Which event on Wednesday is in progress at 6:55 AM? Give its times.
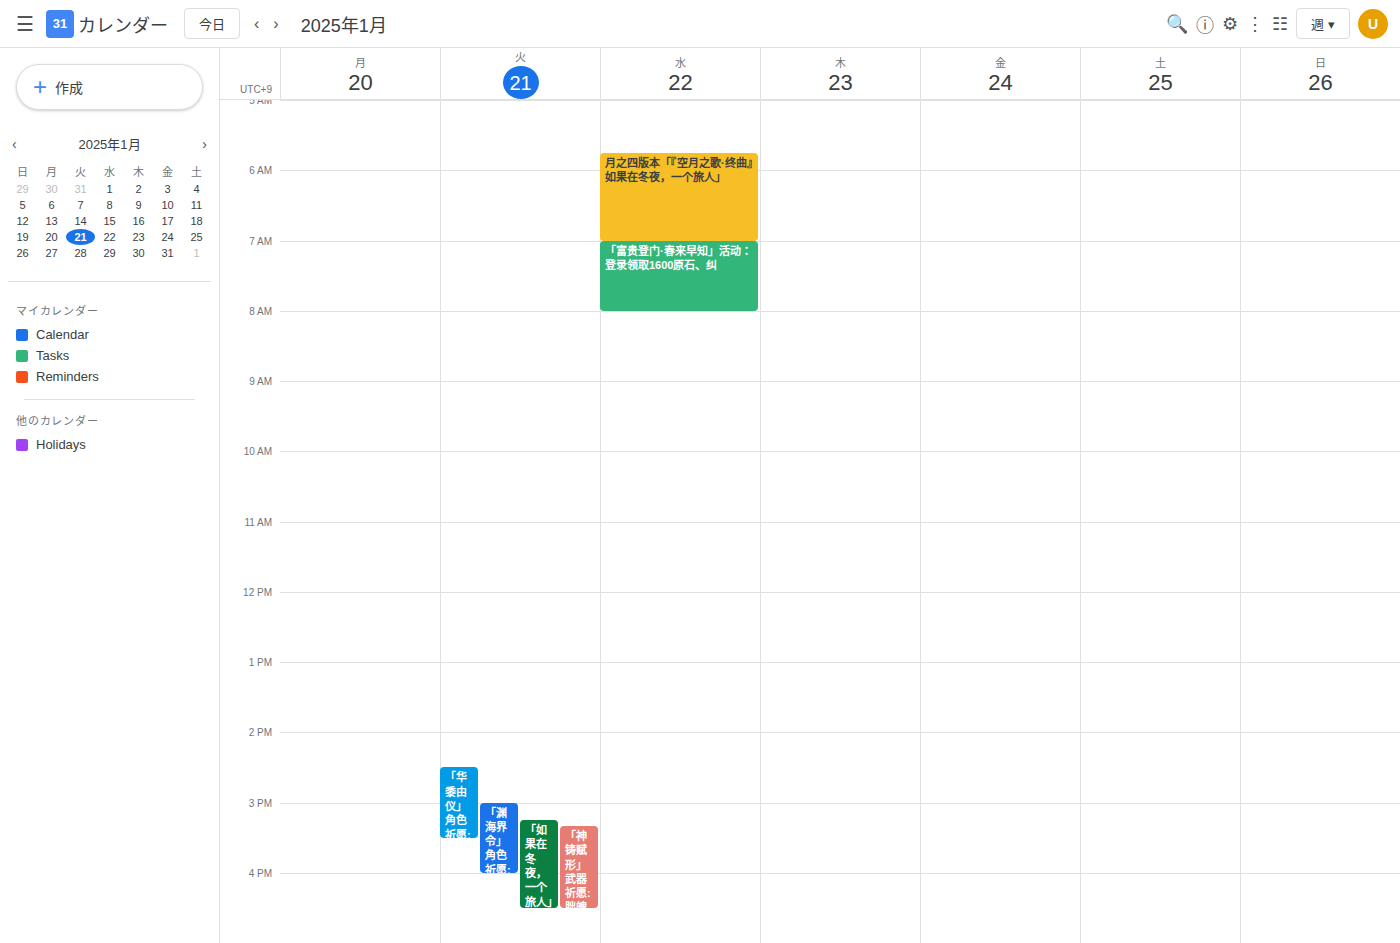
"月之四版本「『空月之歌·终曲』如果在冬夜，一个旅人」", 5:45 AM to 7:00 AM